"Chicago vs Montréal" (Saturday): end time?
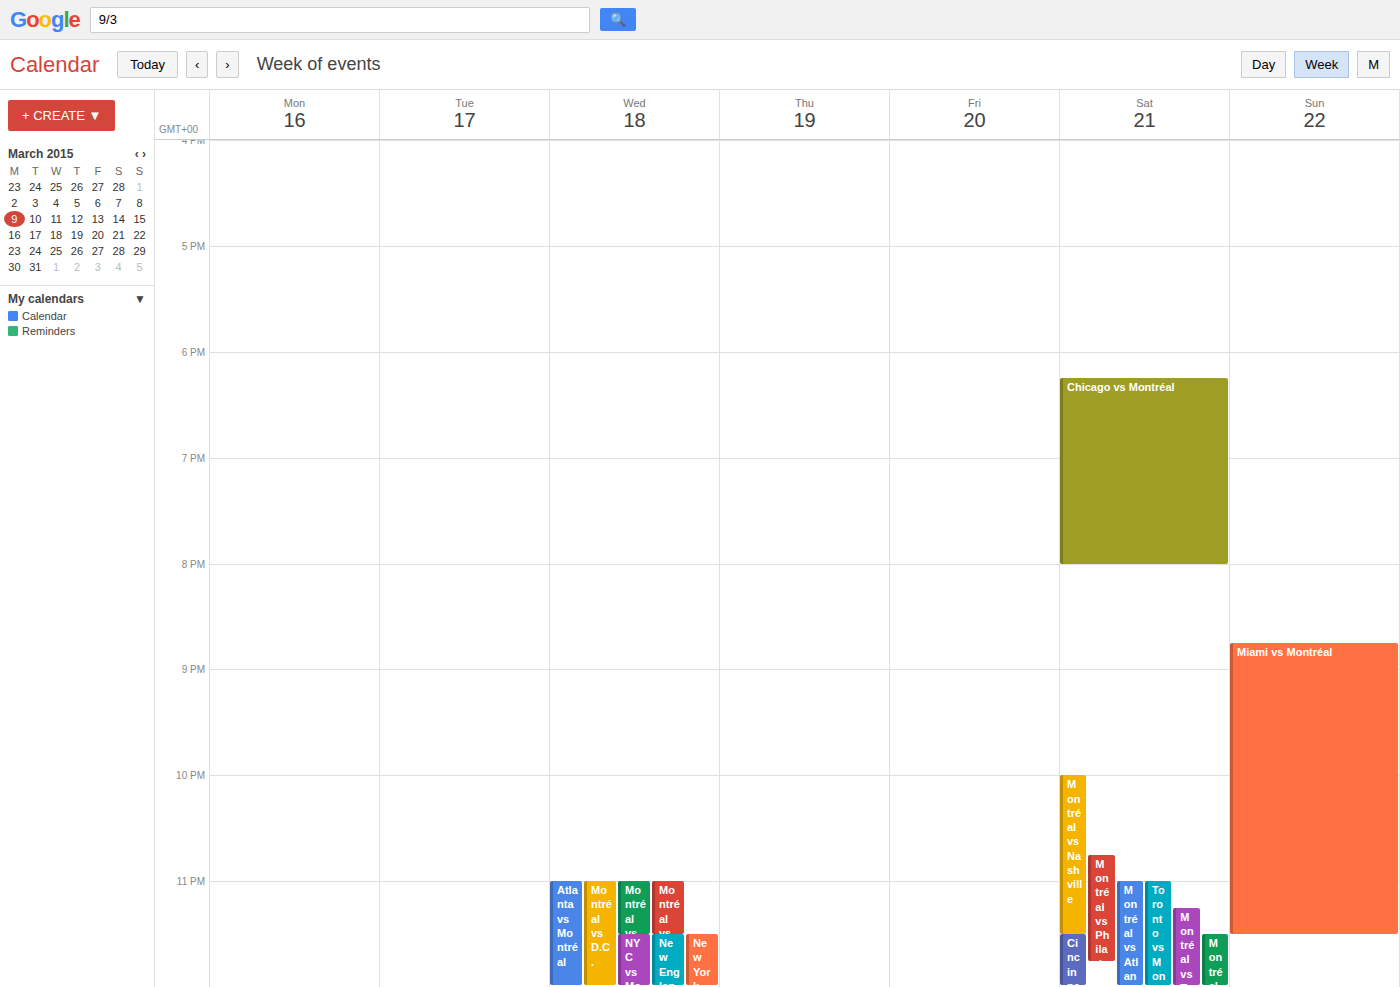
8:00 PM